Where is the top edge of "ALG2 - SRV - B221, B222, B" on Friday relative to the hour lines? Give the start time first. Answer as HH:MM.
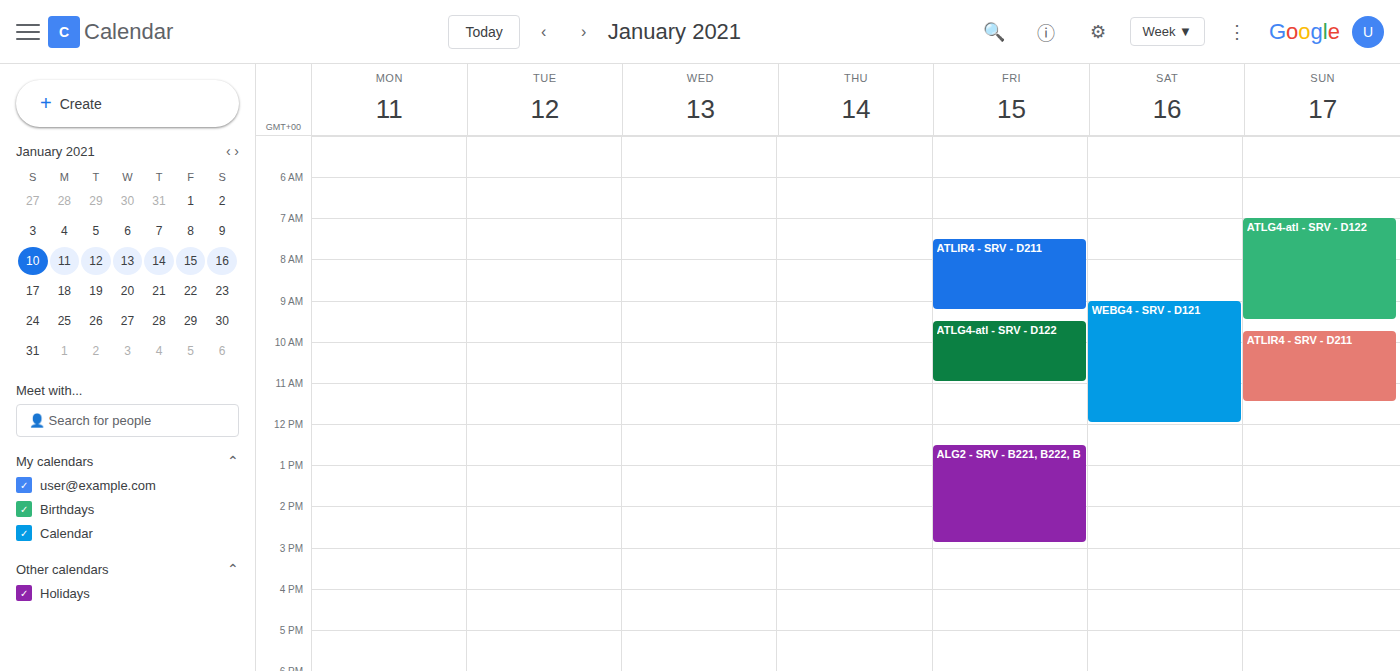
12:30 -- halfway between the 12:00 and 13:00 lines.